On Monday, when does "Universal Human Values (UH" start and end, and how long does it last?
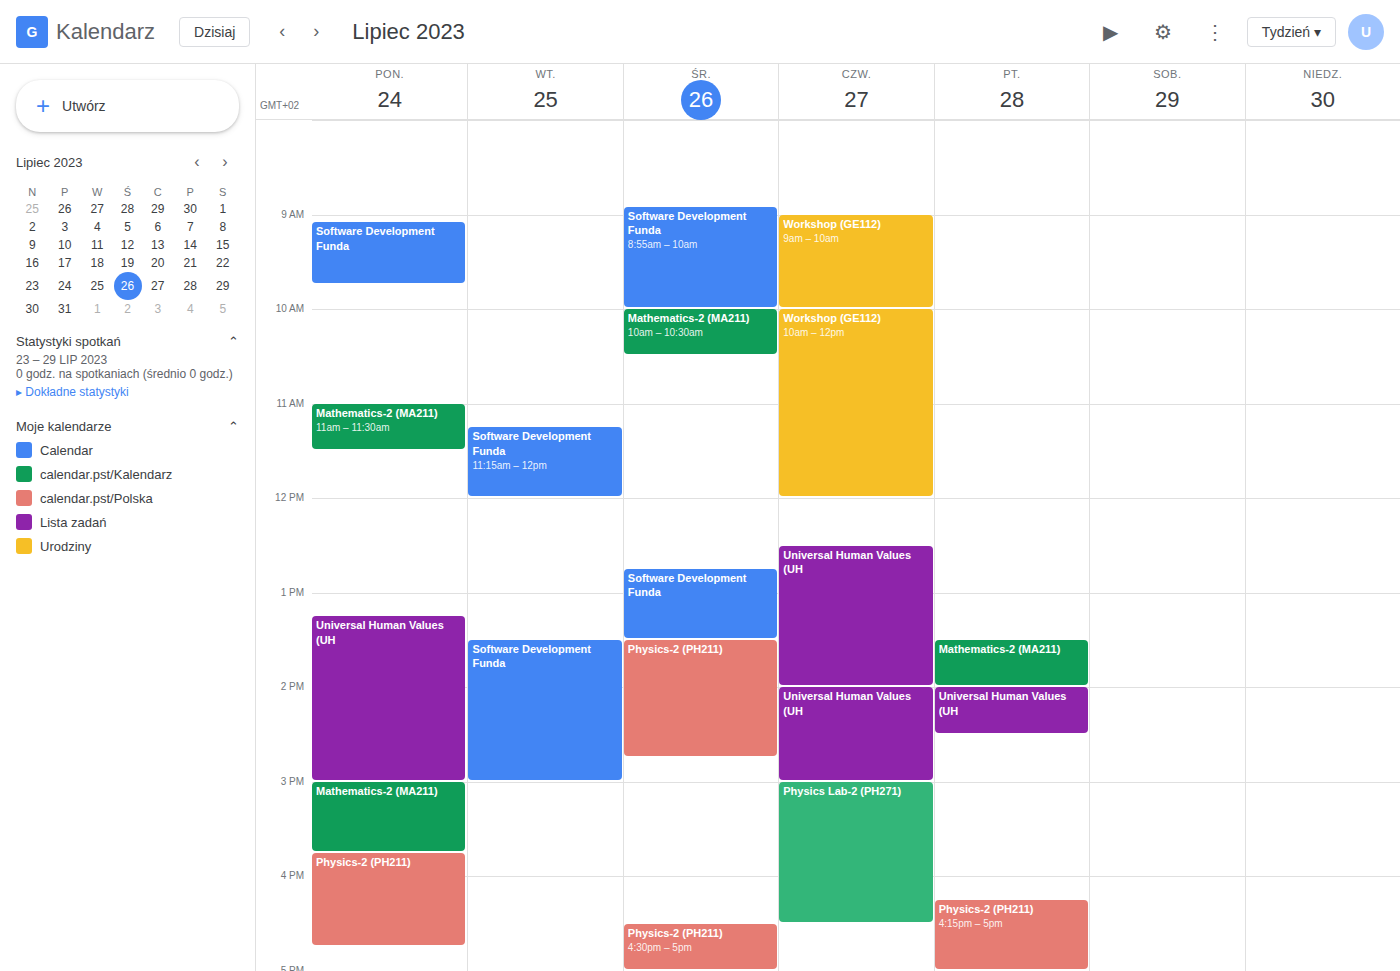
1:15 PM to 3:00 PM, 1 hour 45 minutes